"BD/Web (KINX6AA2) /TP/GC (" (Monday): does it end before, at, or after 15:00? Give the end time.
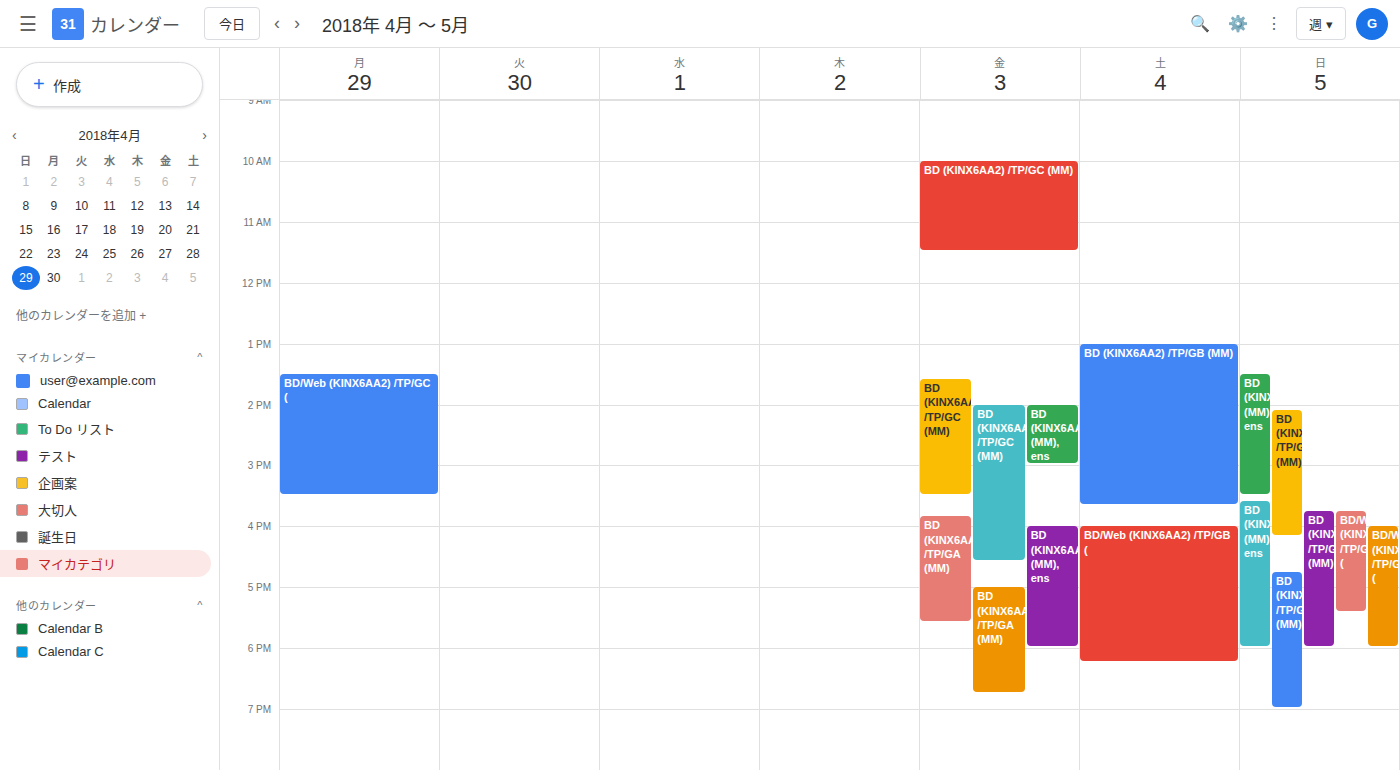
15:30 -- after 15:00, 30 minutes below the 15:00 line.